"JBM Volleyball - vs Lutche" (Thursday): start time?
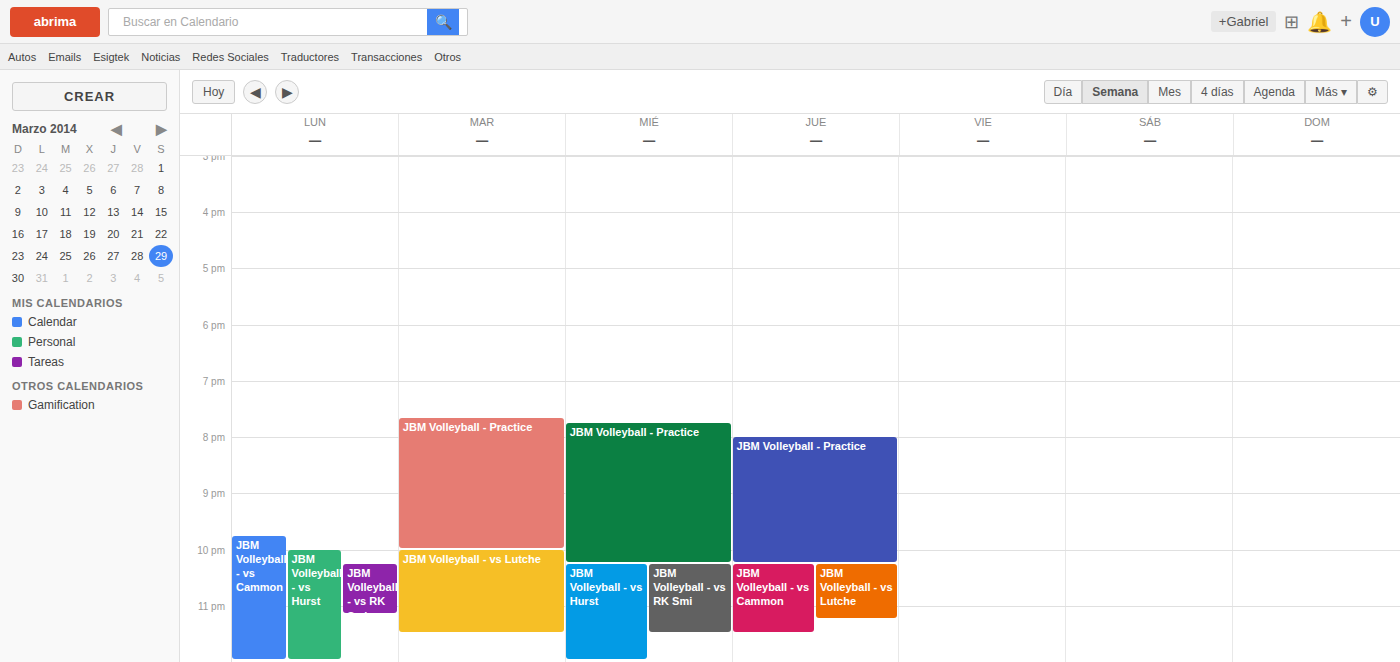
10:15 PM